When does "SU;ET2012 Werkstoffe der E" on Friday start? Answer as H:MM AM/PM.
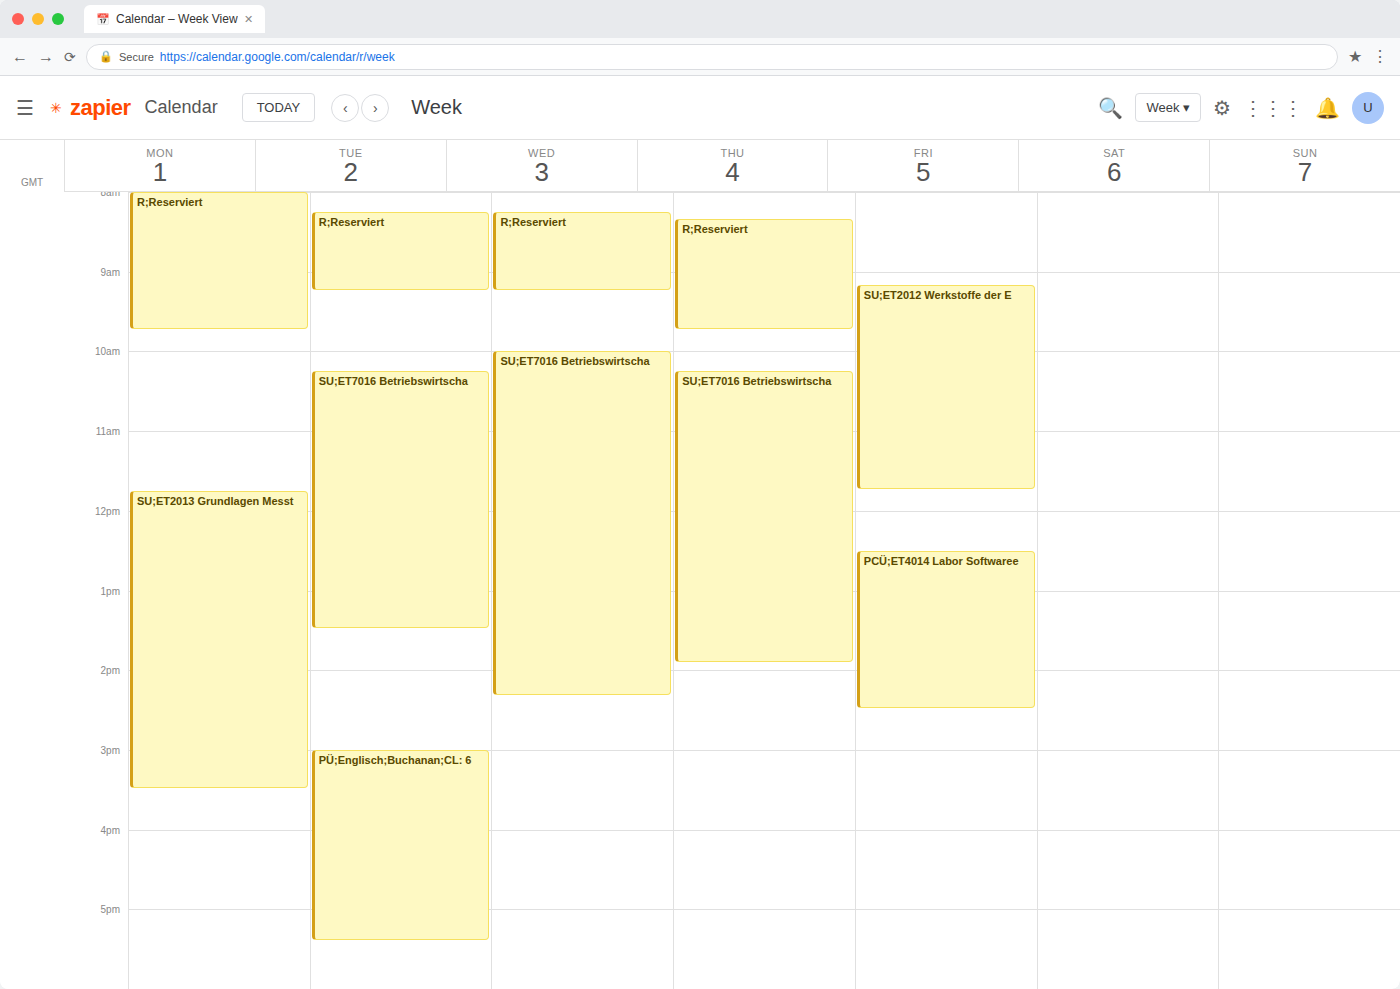
9:10 AM